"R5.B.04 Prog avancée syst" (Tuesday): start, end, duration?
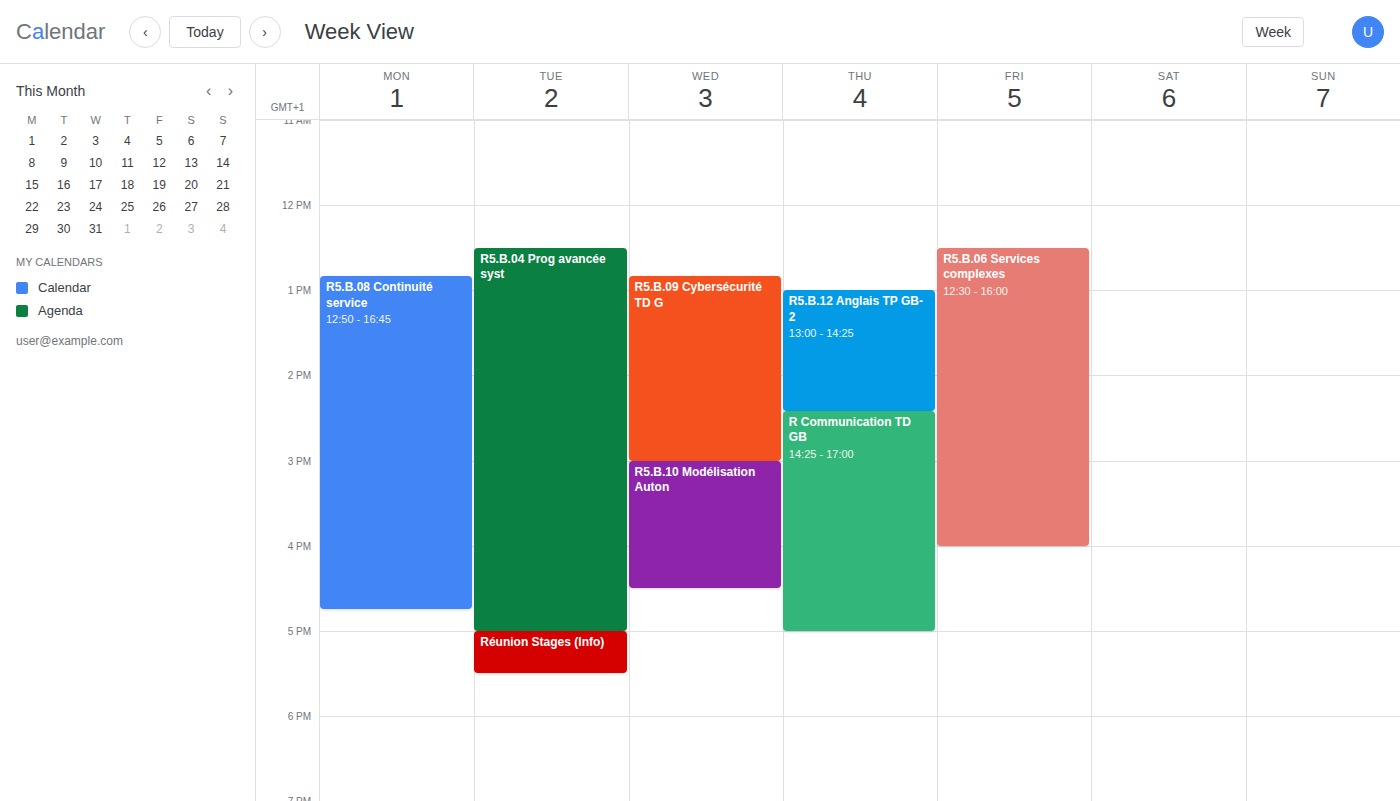
12:30 PM to 5:00 PM, 4 hours 30 minutes